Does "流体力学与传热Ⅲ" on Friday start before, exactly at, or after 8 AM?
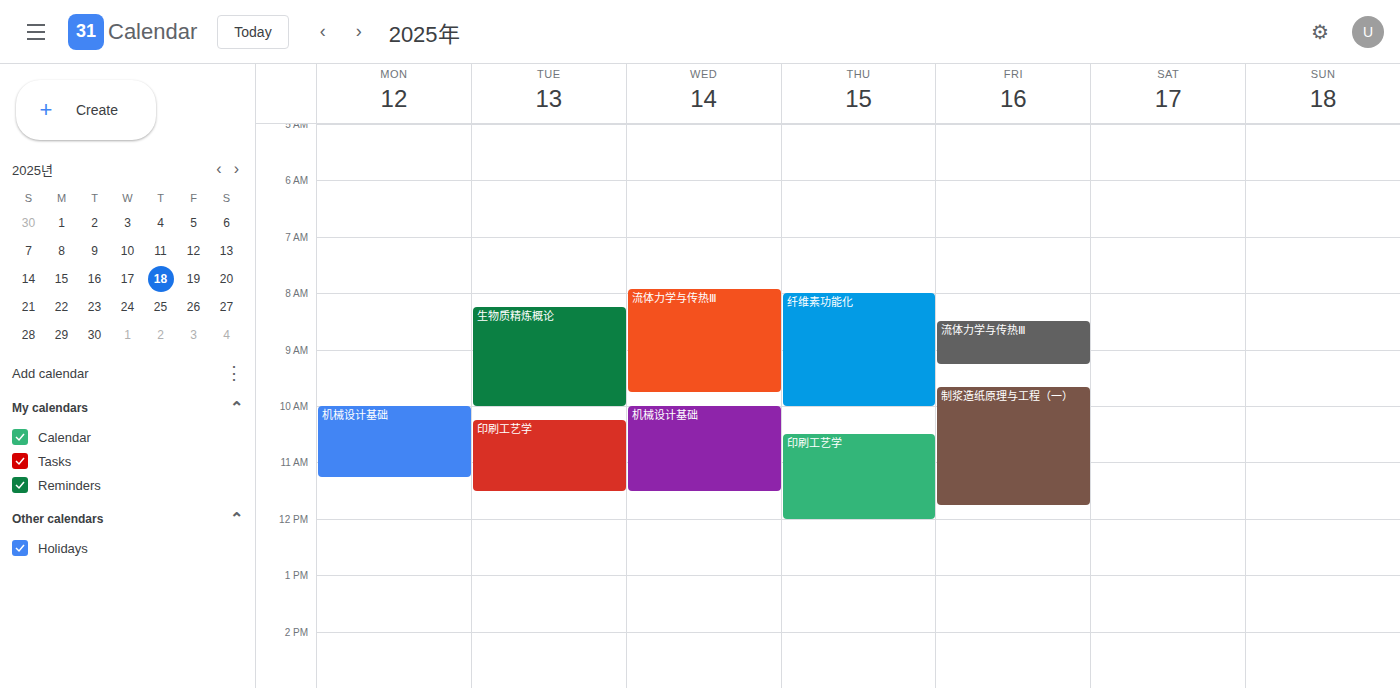
8:30 AM -- after 8 AM, 30 minutes below the 8 AM line.